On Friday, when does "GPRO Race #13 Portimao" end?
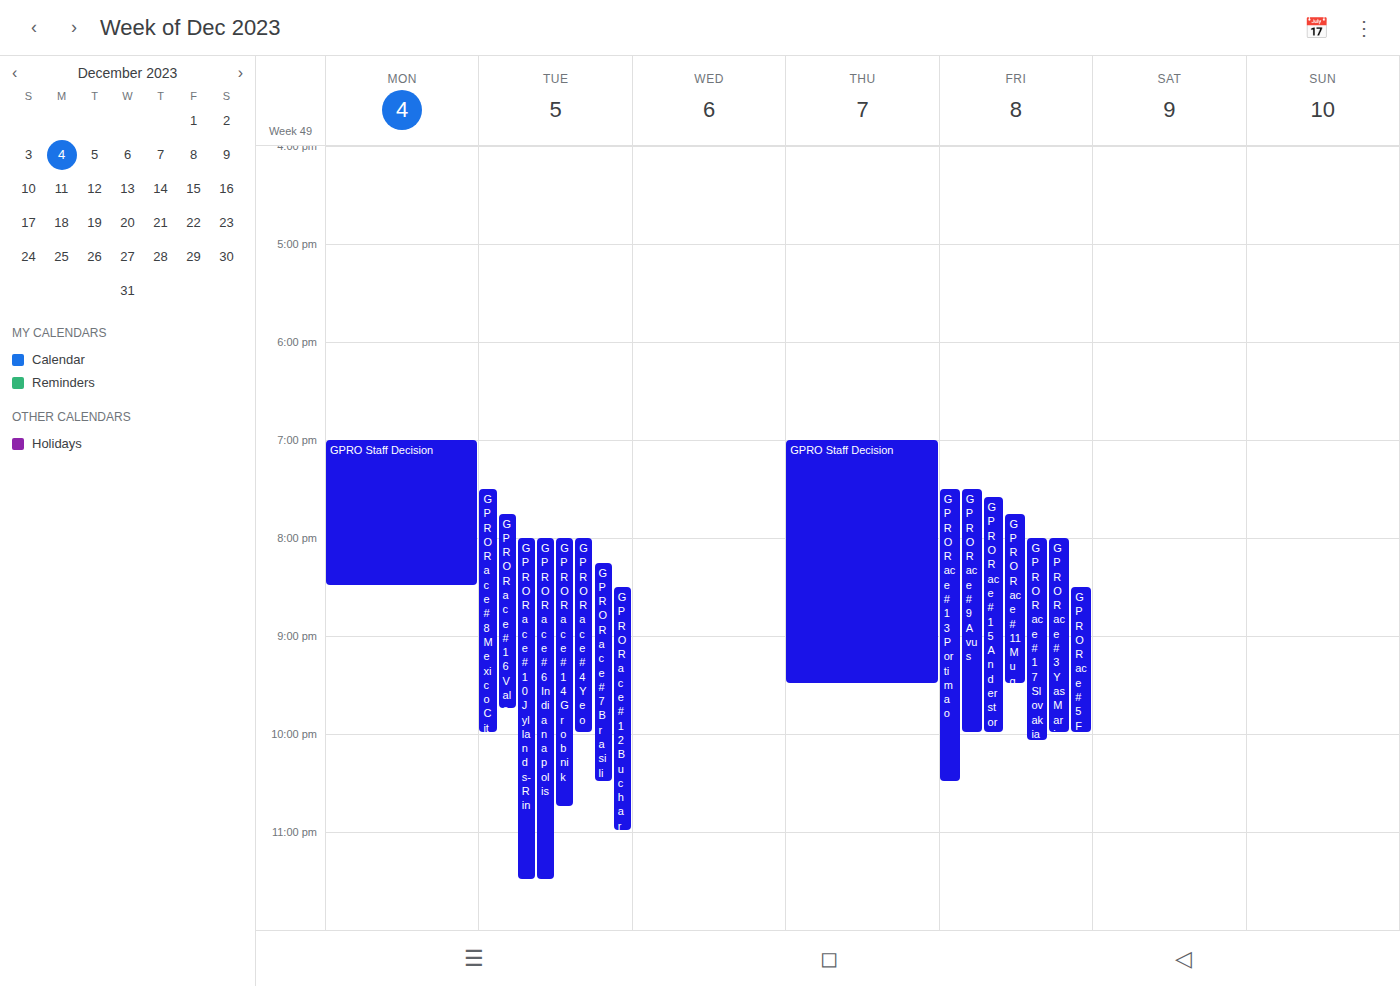
10:30 PM